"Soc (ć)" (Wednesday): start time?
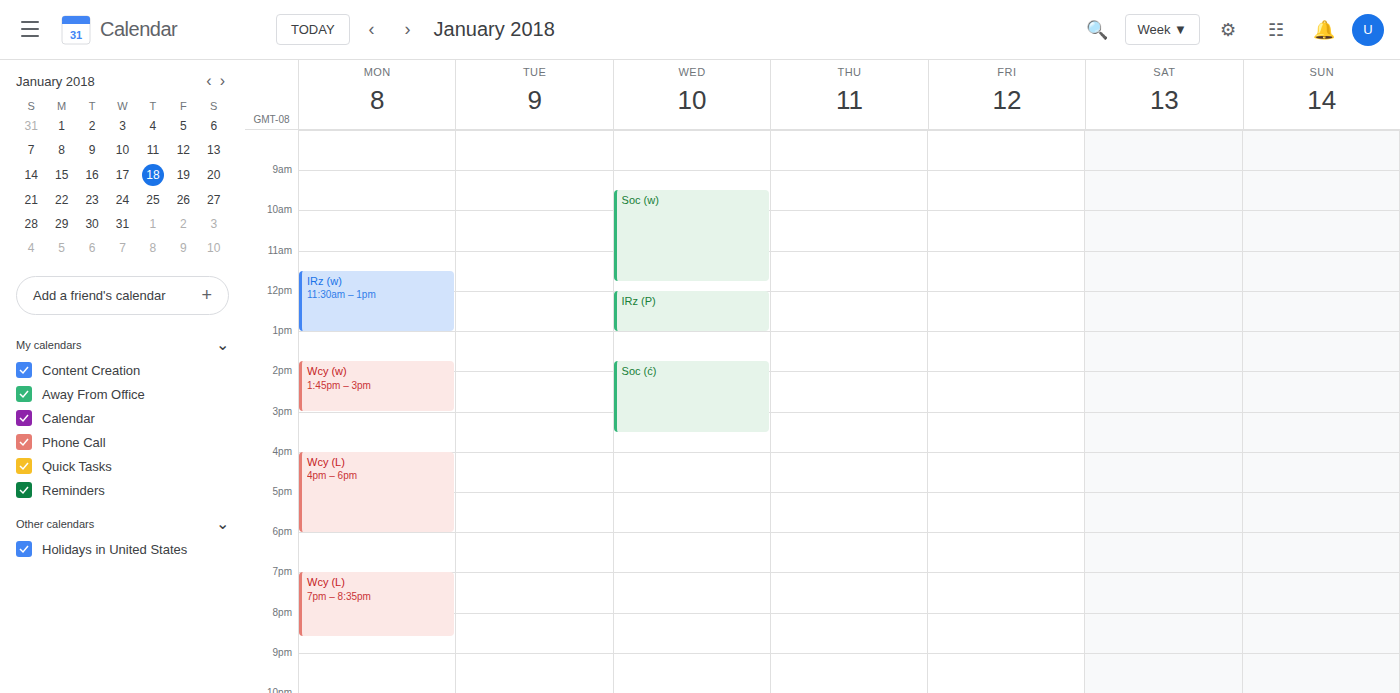
1:45 PM